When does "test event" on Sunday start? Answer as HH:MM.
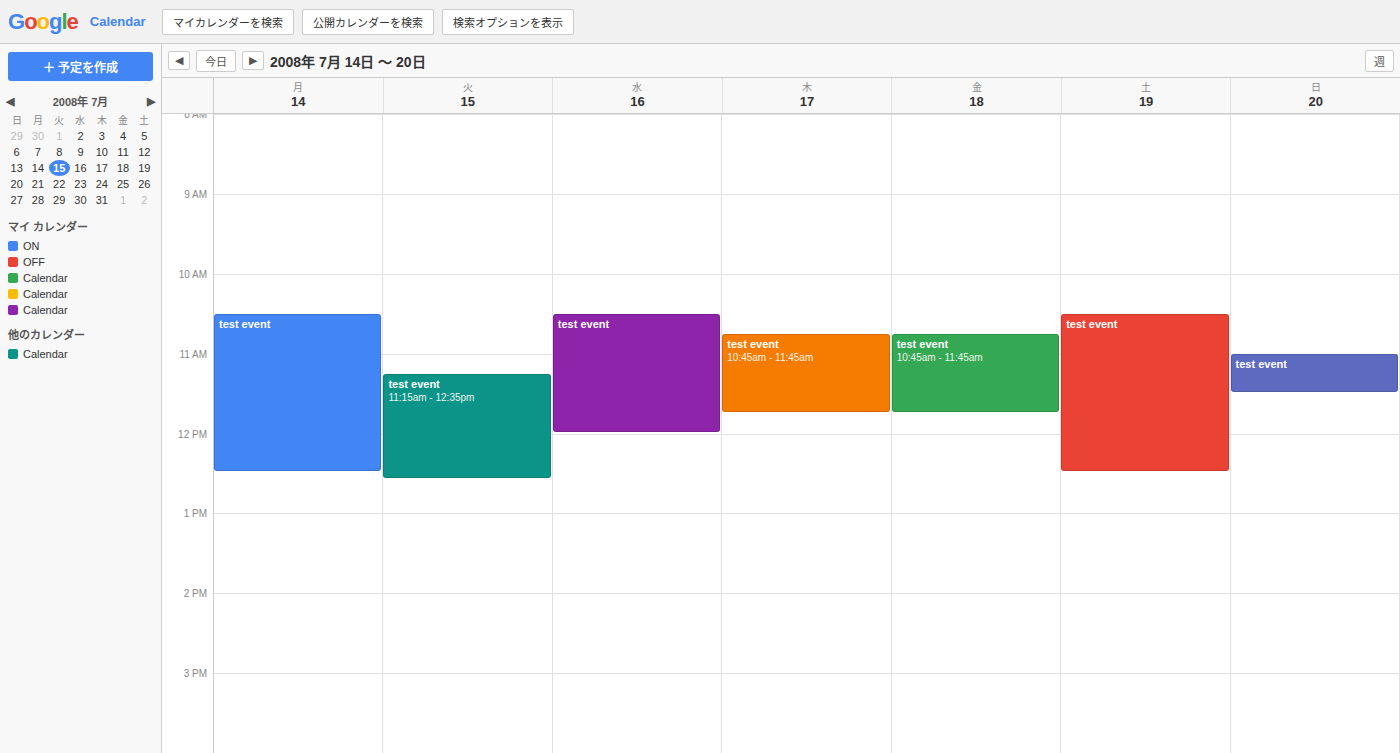
11:00